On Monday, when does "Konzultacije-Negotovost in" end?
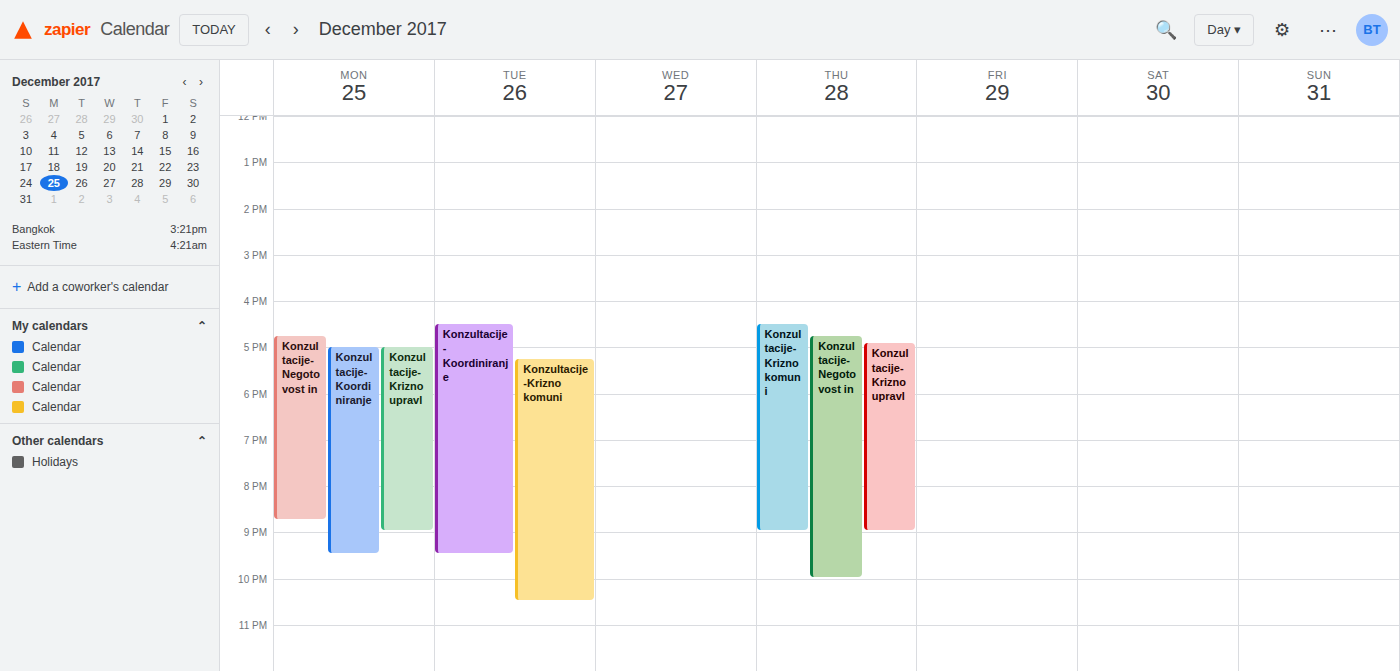
20:45